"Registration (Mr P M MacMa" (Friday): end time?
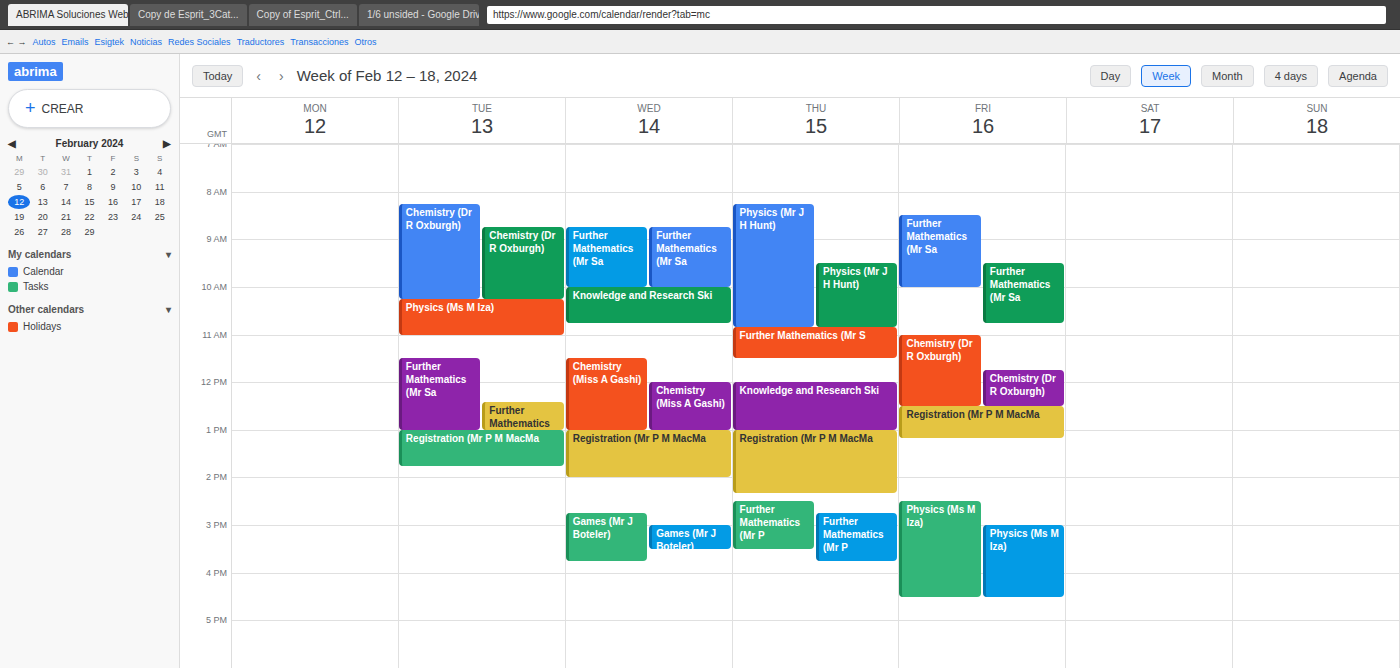
1:10 PM